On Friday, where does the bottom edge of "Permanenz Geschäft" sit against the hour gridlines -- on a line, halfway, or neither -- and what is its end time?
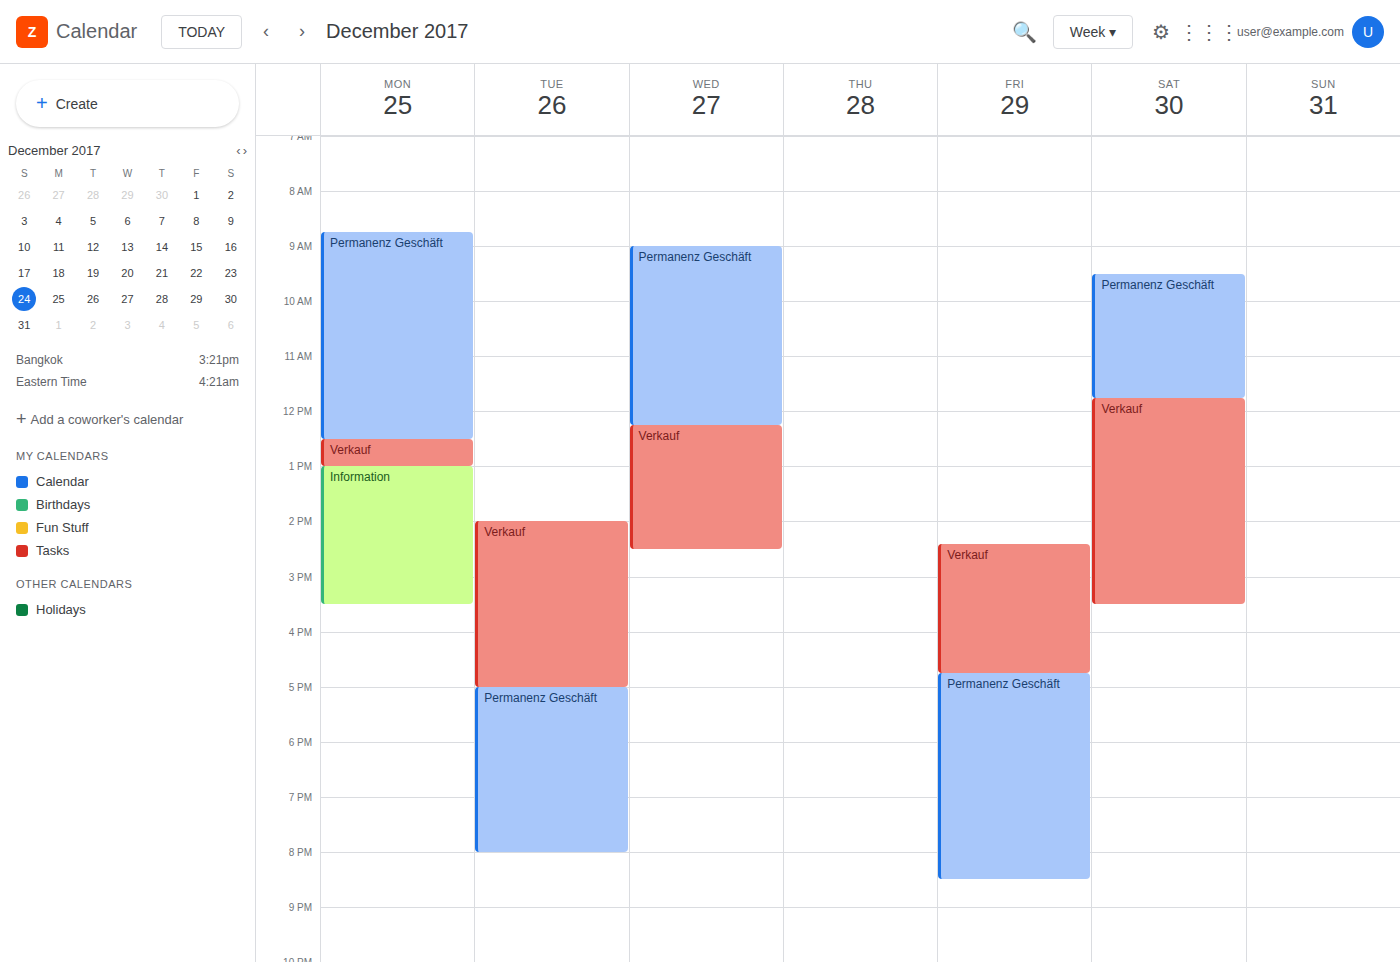
8:30 PM -- halfway between the 8 PM and 9 PM lines.